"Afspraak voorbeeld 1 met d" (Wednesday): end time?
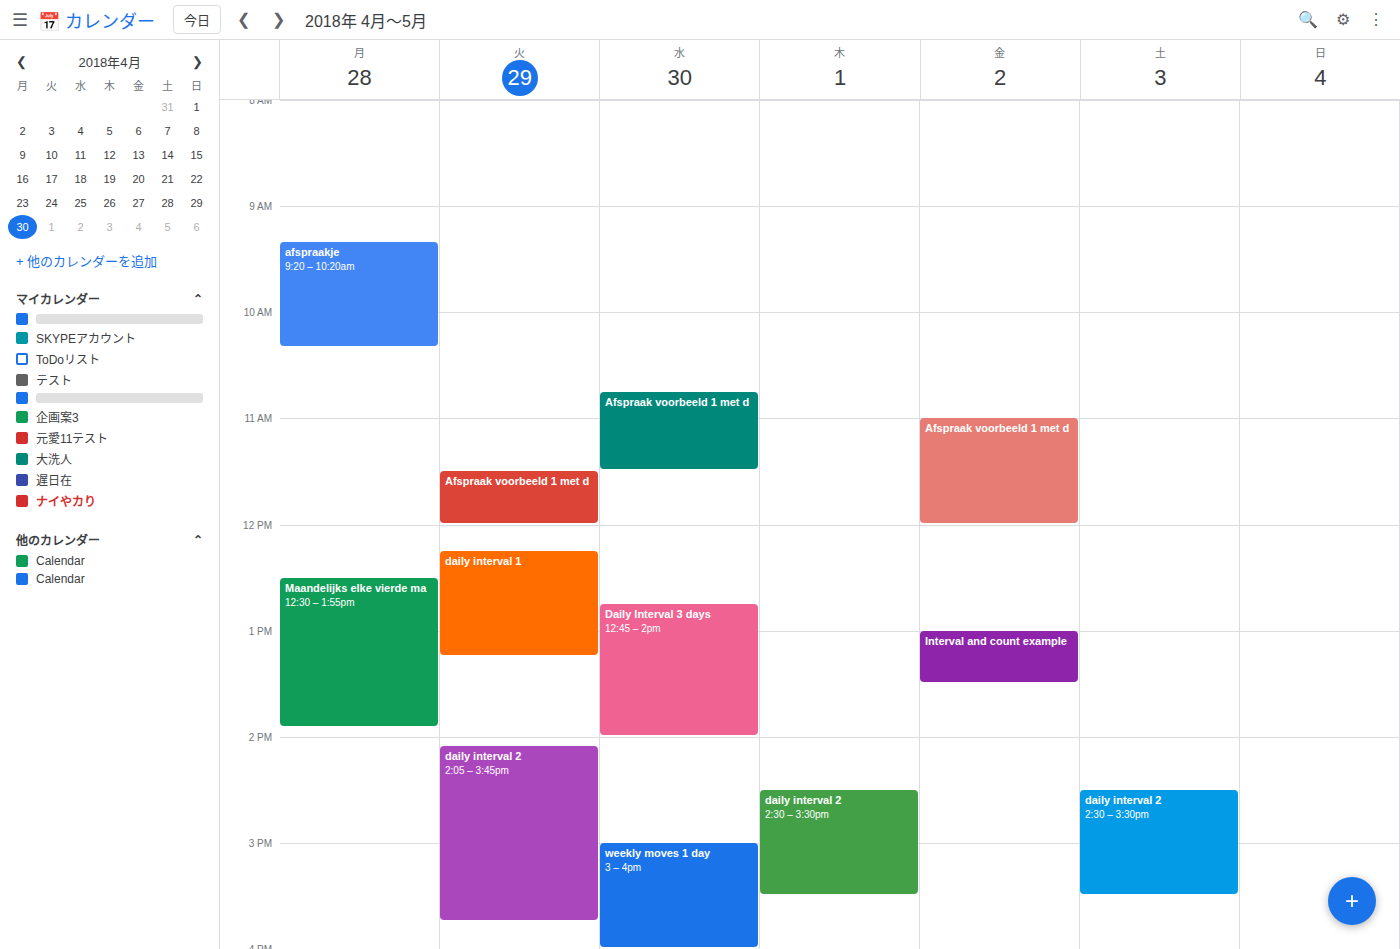
11:30 AM